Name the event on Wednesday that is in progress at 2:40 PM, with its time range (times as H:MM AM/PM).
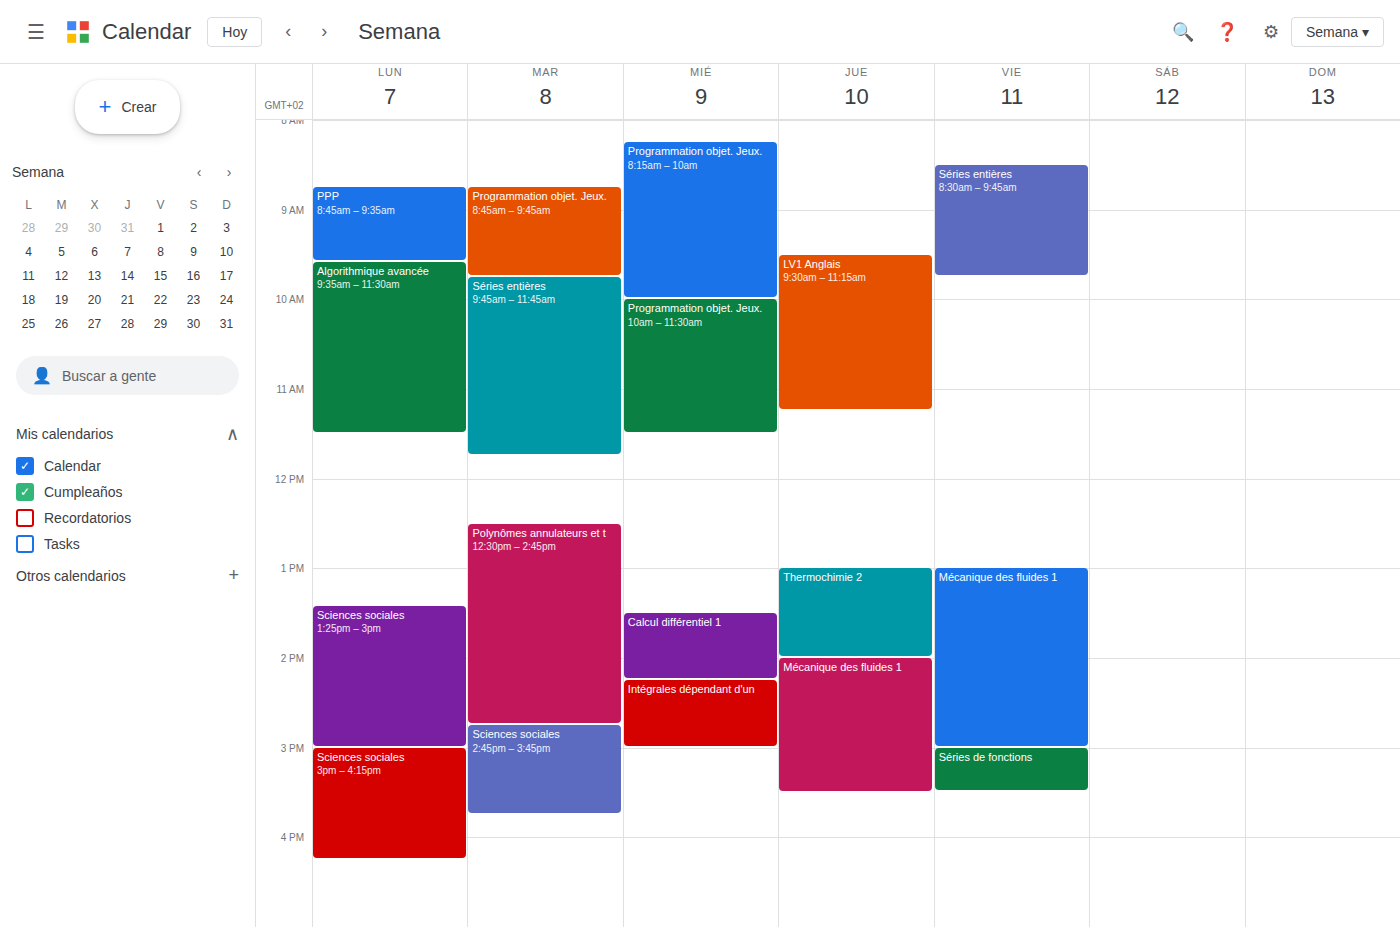
"Intégrales dépendant d'un", 2:15 PM to 3:00 PM